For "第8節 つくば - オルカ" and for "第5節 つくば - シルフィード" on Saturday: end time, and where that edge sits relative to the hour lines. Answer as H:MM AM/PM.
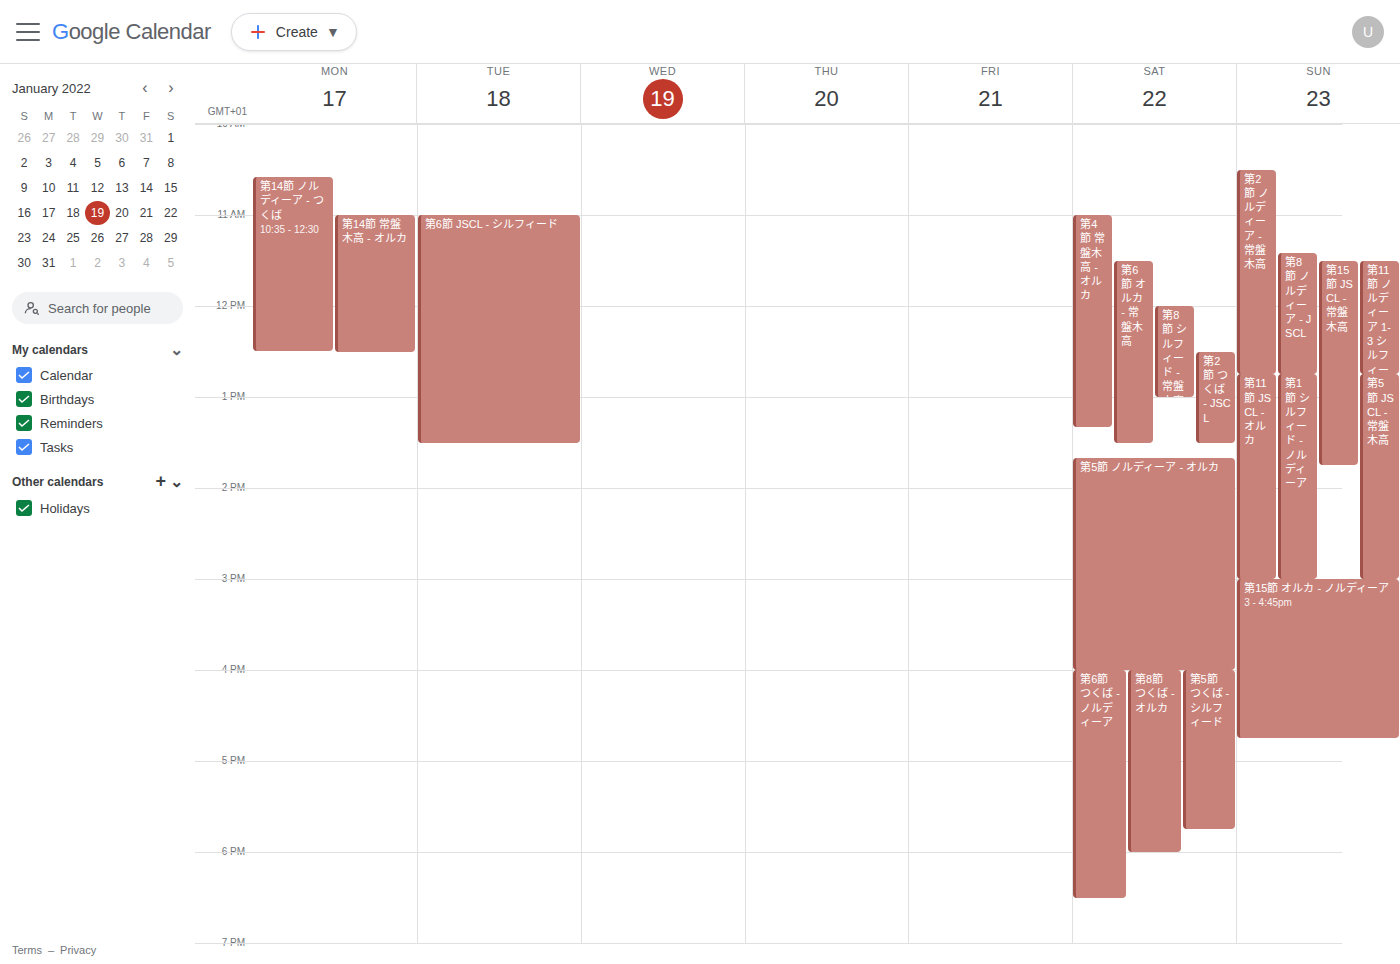
"第8節 つくば - オルカ": 6:00 PM, exactly on the 6 PM line. "第5節 つくば - シルフィード": 5:45 PM, neither: three quarters of the way from the 5 PM line to the 6 PM line.